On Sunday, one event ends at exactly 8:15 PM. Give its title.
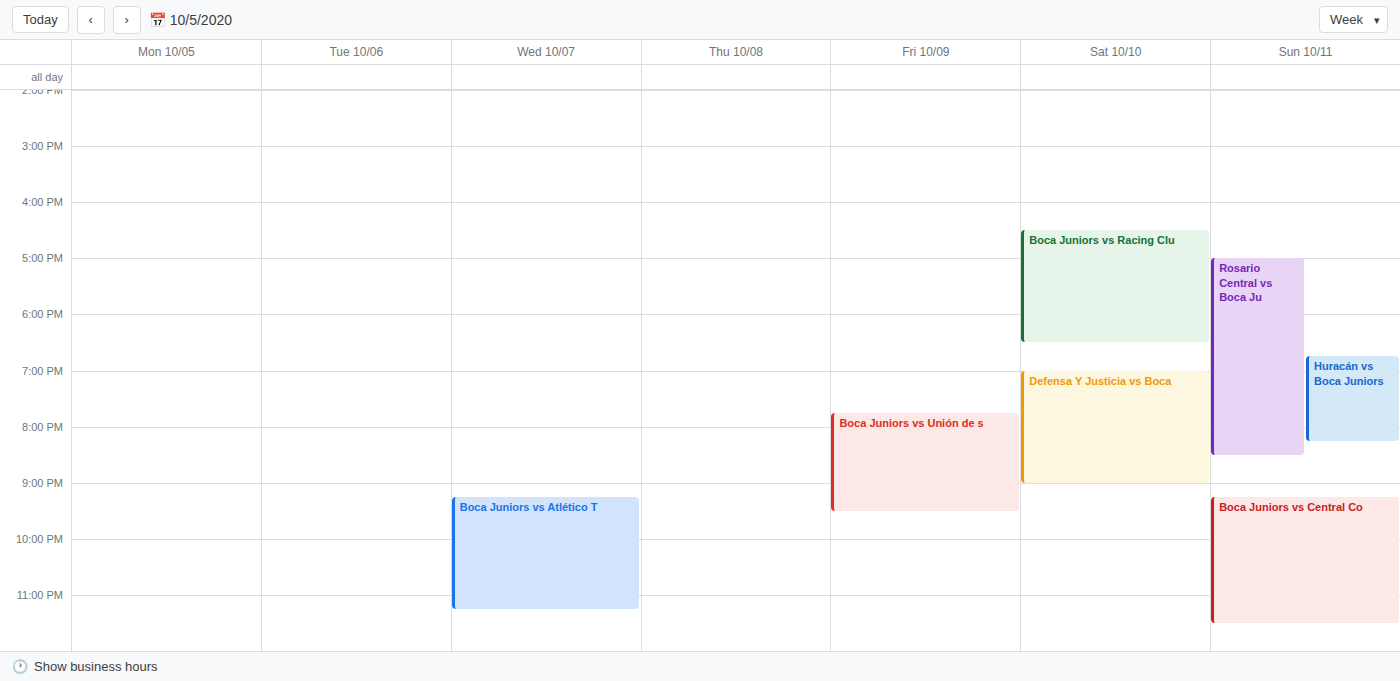
"Huracán vs Boca Juniors"